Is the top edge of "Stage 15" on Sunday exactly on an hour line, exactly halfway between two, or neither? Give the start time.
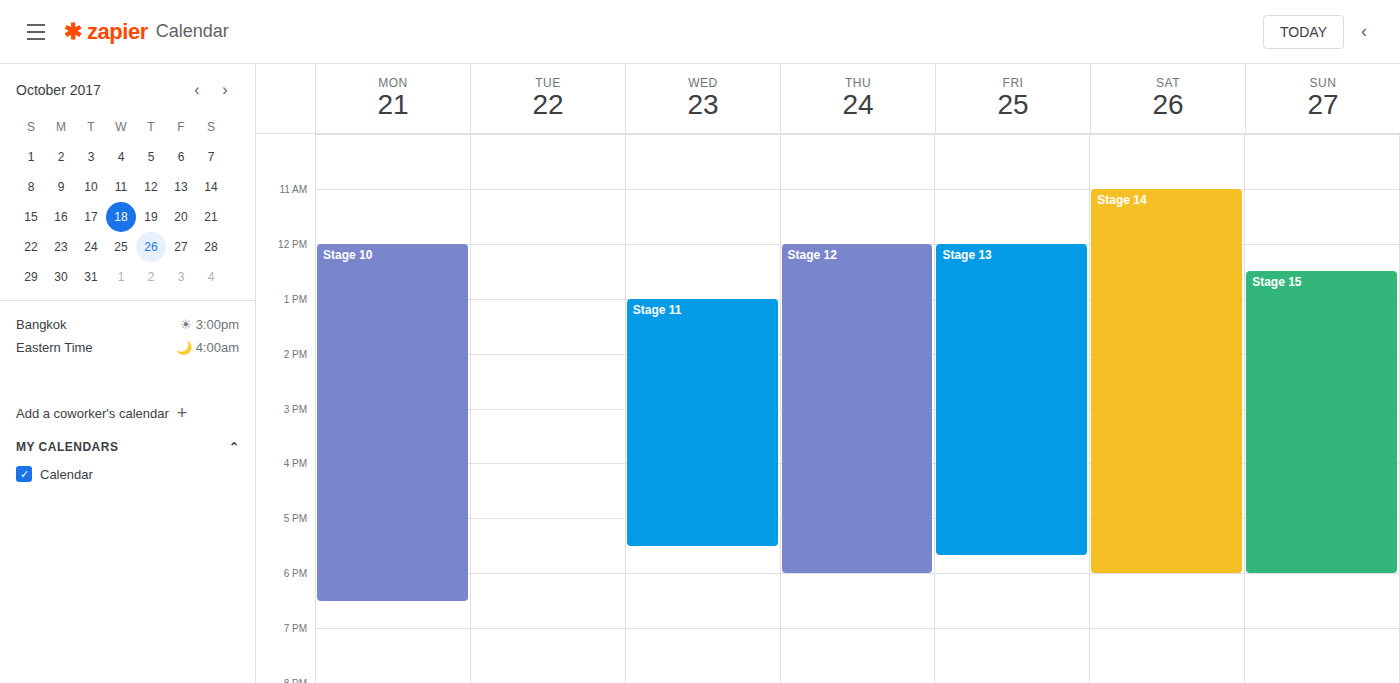
12:30 PM -- halfway between the 12 PM and 1 PM lines.